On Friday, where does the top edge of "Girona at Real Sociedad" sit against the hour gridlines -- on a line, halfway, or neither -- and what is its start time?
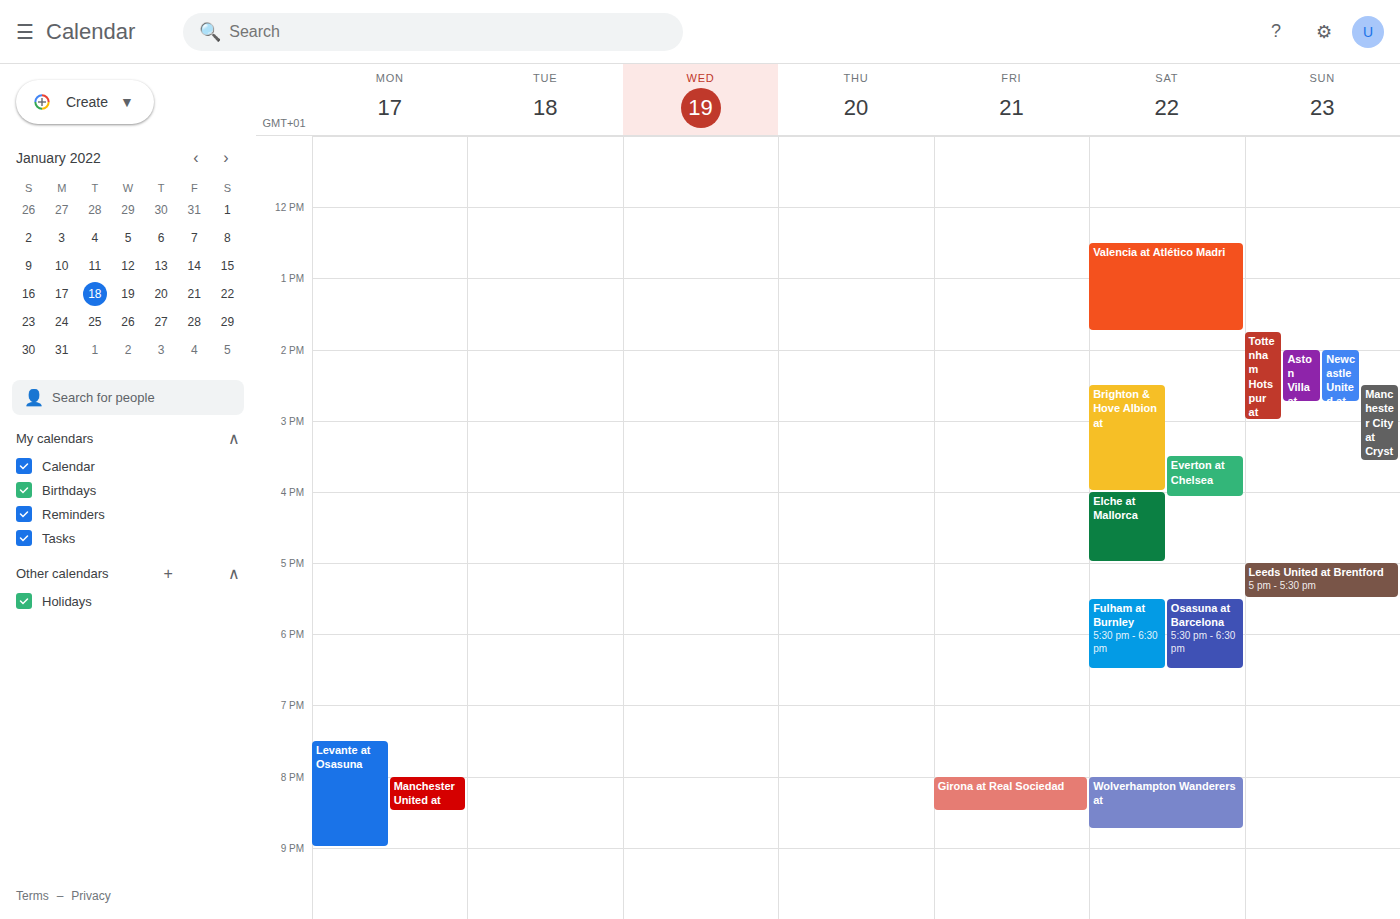
8:00 PM -- exactly on the 8 PM line.